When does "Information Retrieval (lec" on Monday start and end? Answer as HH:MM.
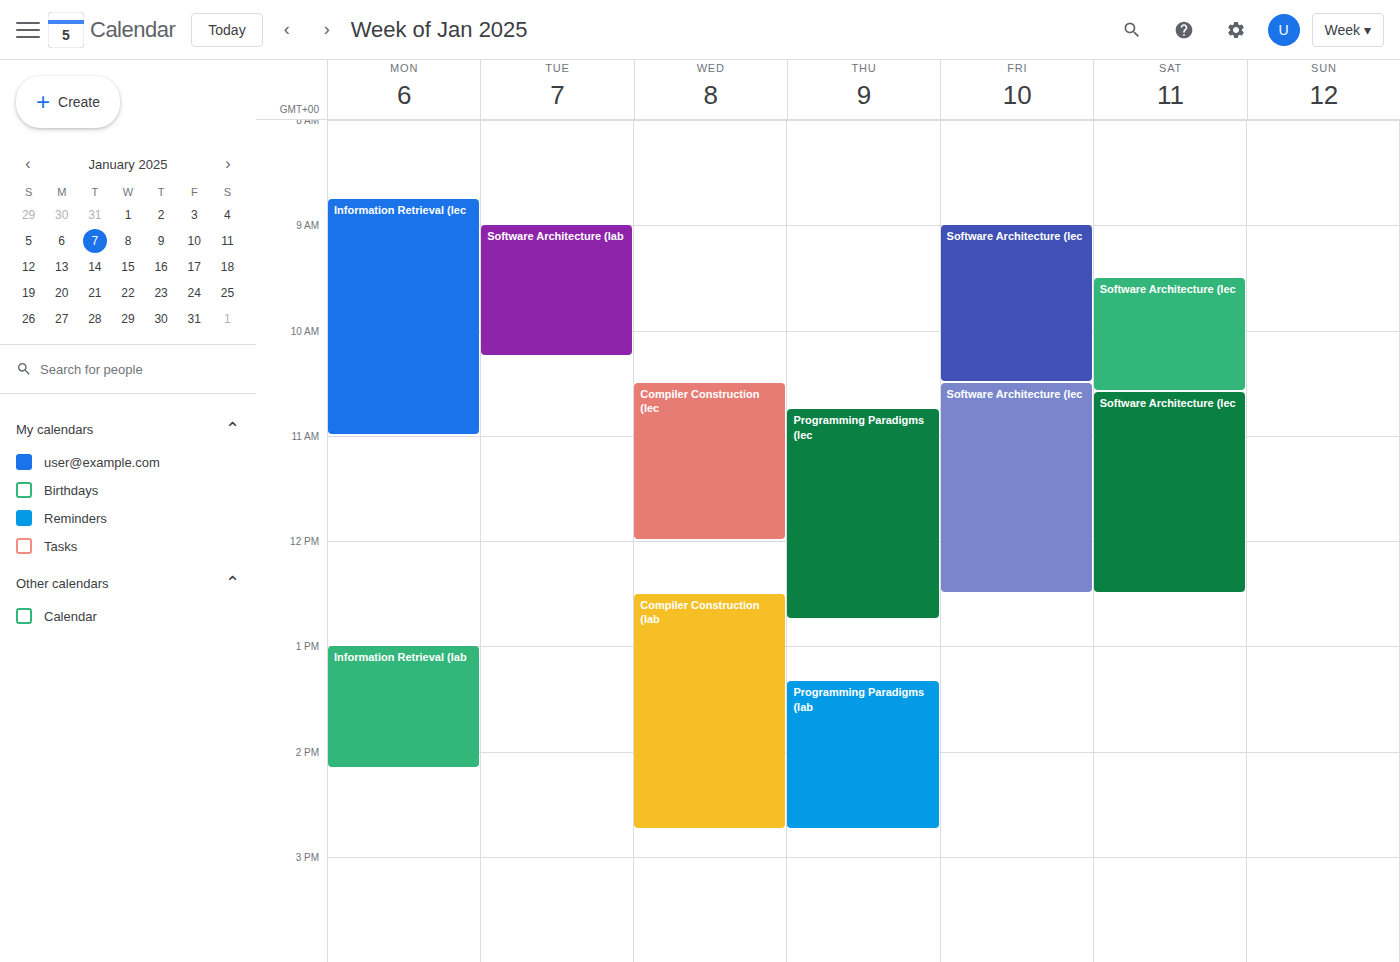
08:45 to 11:00